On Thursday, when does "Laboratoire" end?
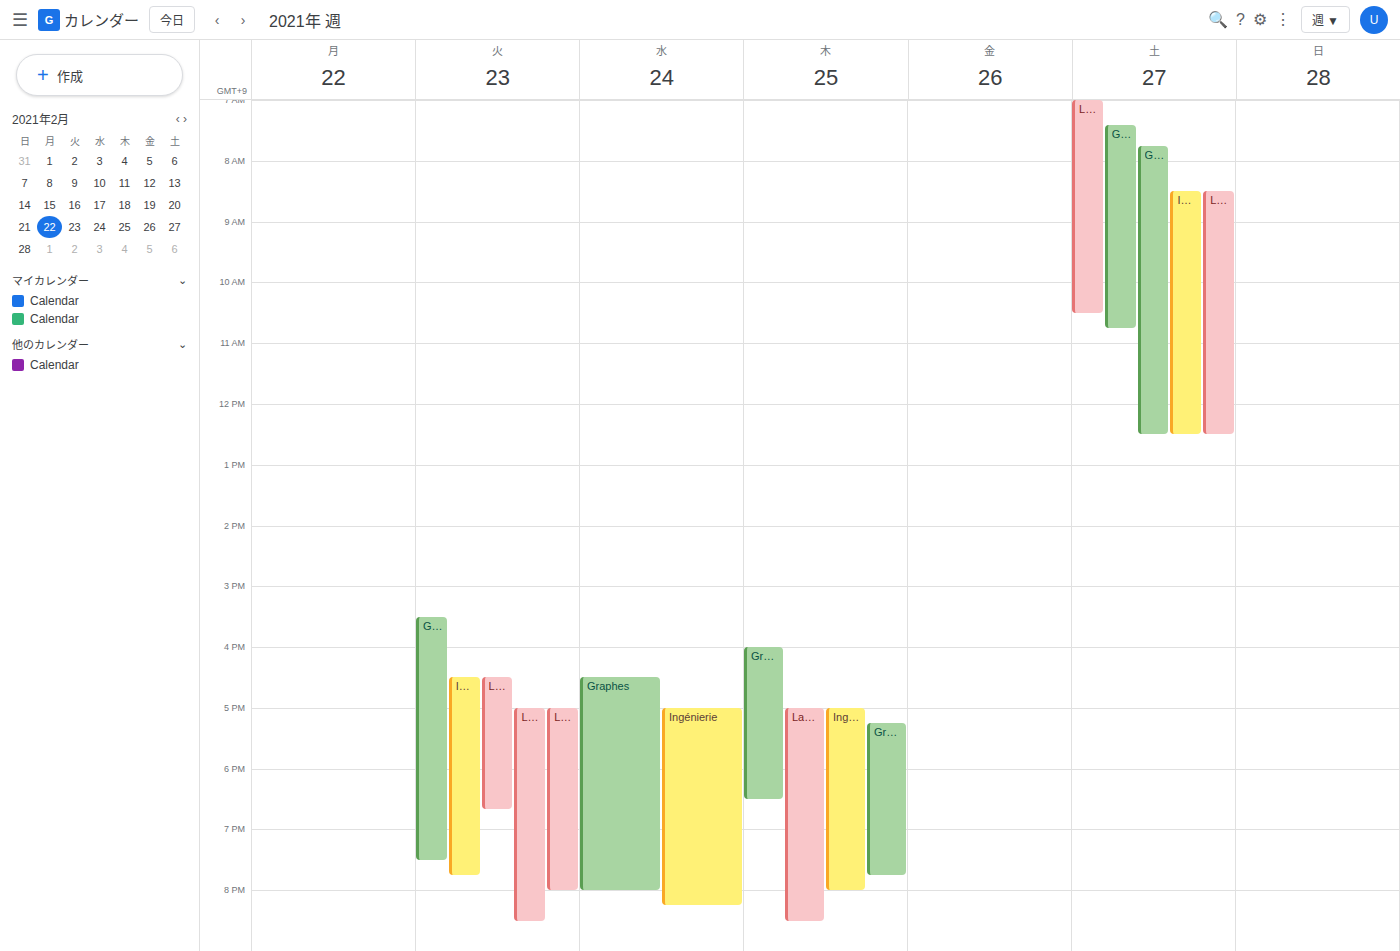
20:30